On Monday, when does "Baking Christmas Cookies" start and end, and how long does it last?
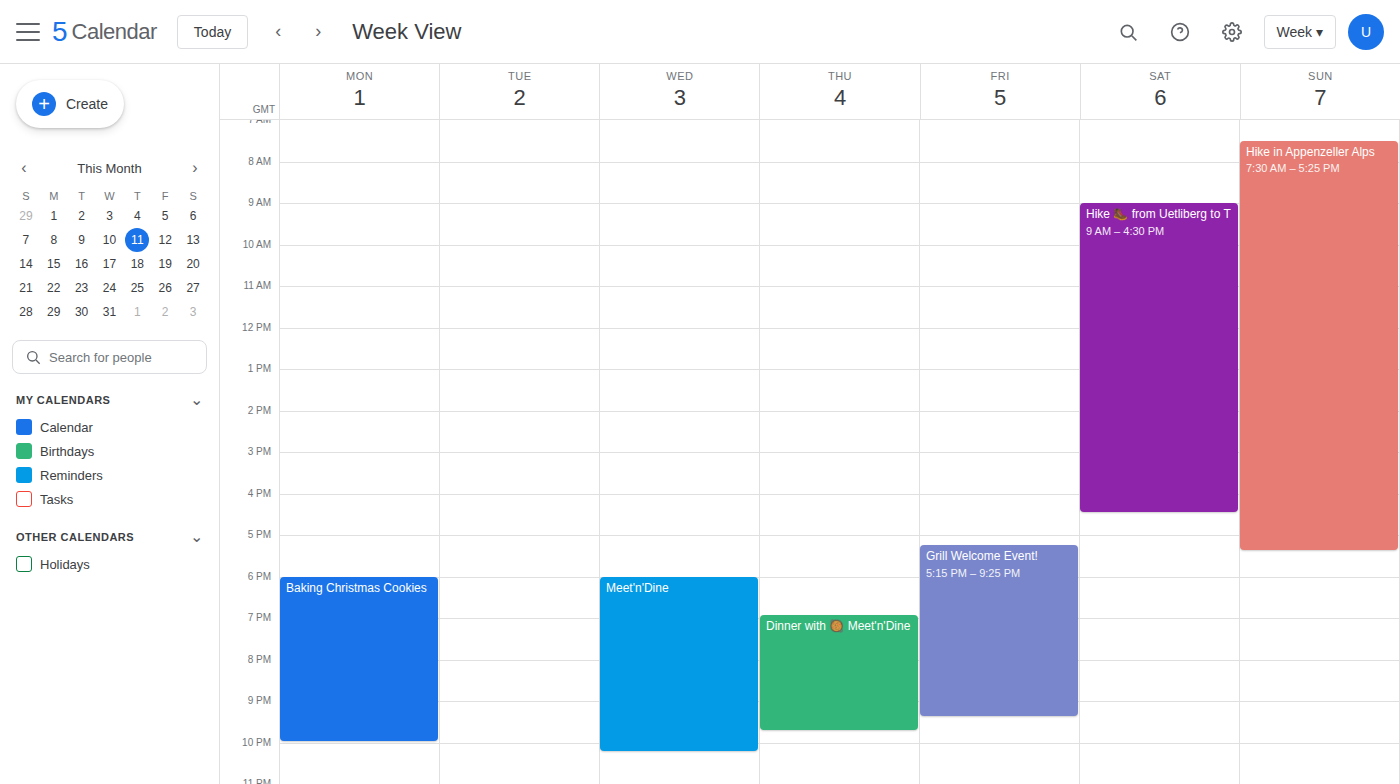
18:00 to 22:00, 4 hours